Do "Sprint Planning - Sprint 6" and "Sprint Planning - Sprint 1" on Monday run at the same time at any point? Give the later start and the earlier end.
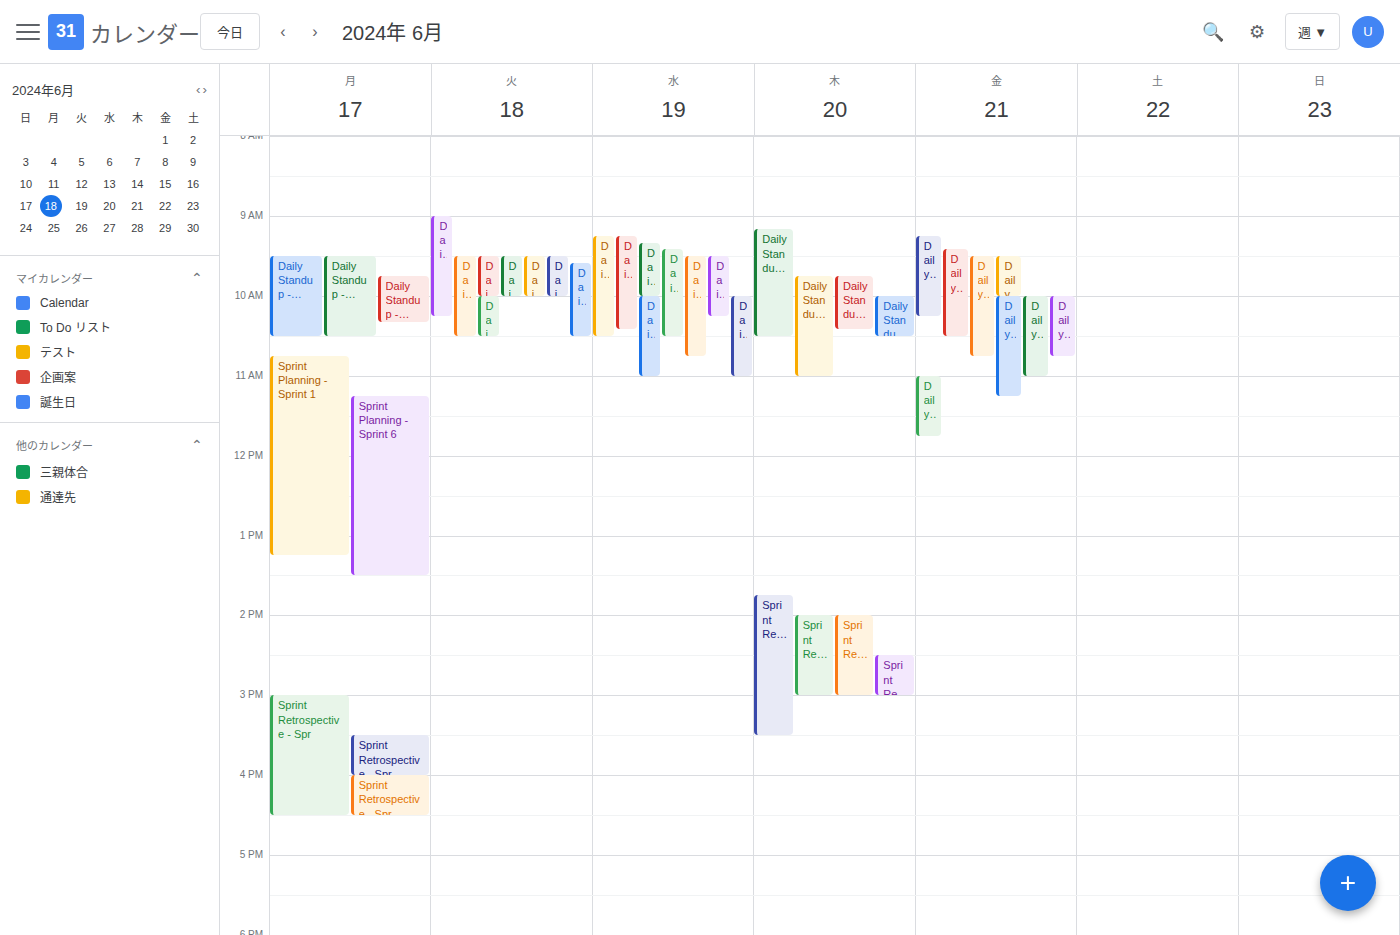
"Sprint Planning - Sprint 6" starts at 11:15 AM, before "Sprint Planning - Sprint 1" ends at 1:15 PM -- they overlap.